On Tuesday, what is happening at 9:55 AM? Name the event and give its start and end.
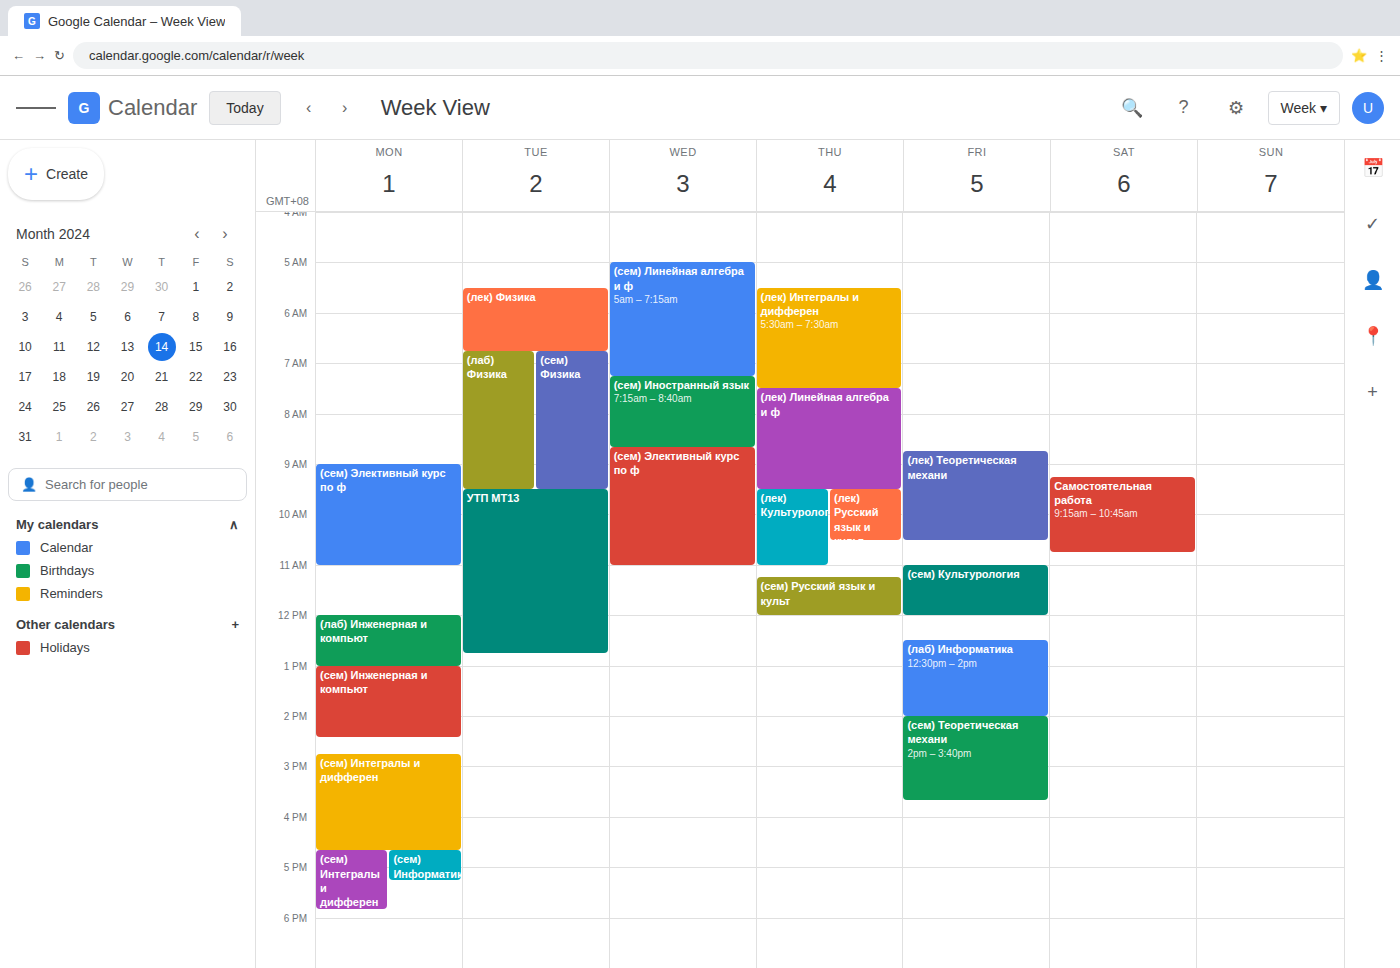
"УТП МТ13", 9:30 AM to 12:45 PM